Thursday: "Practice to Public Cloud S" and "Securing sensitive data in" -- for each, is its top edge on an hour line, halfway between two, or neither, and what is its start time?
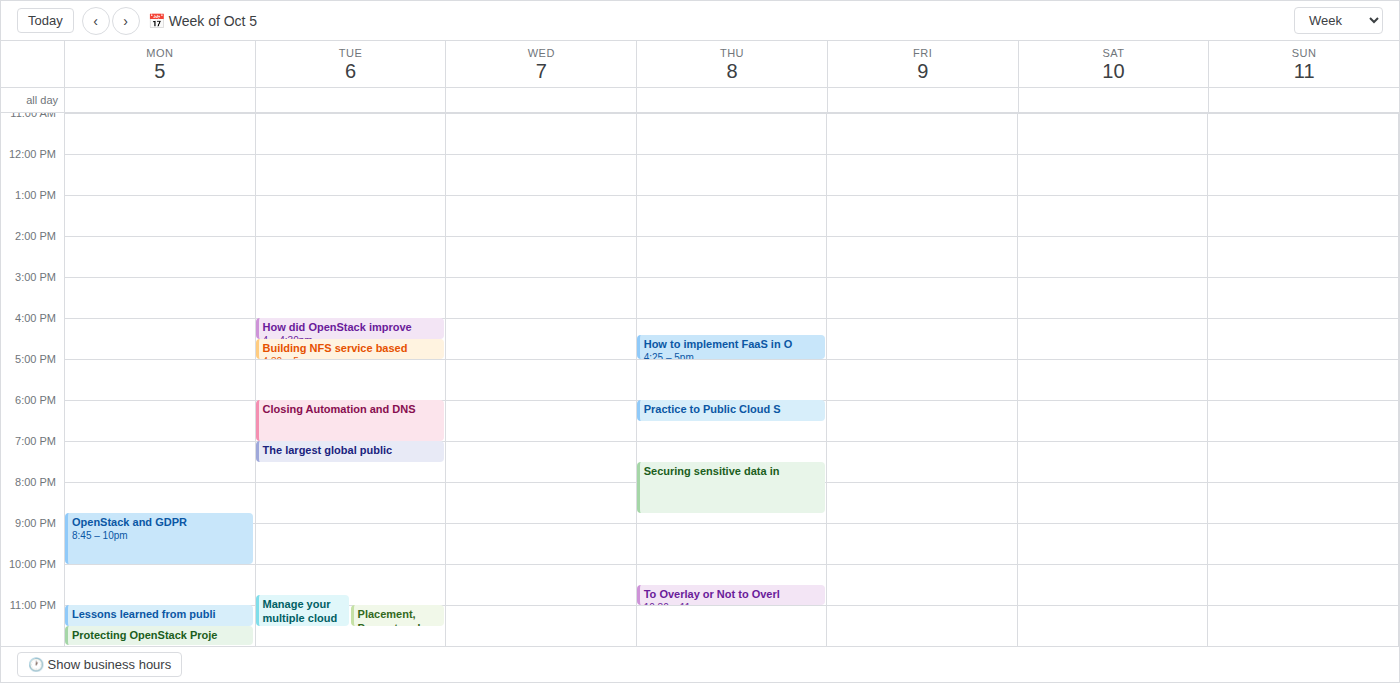
"Practice to Public Cloud S": 18:00, exactly on the 18:00 line. "Securing sensitive data in": 19:30, halfway between the 19:00 and 20:00 lines.